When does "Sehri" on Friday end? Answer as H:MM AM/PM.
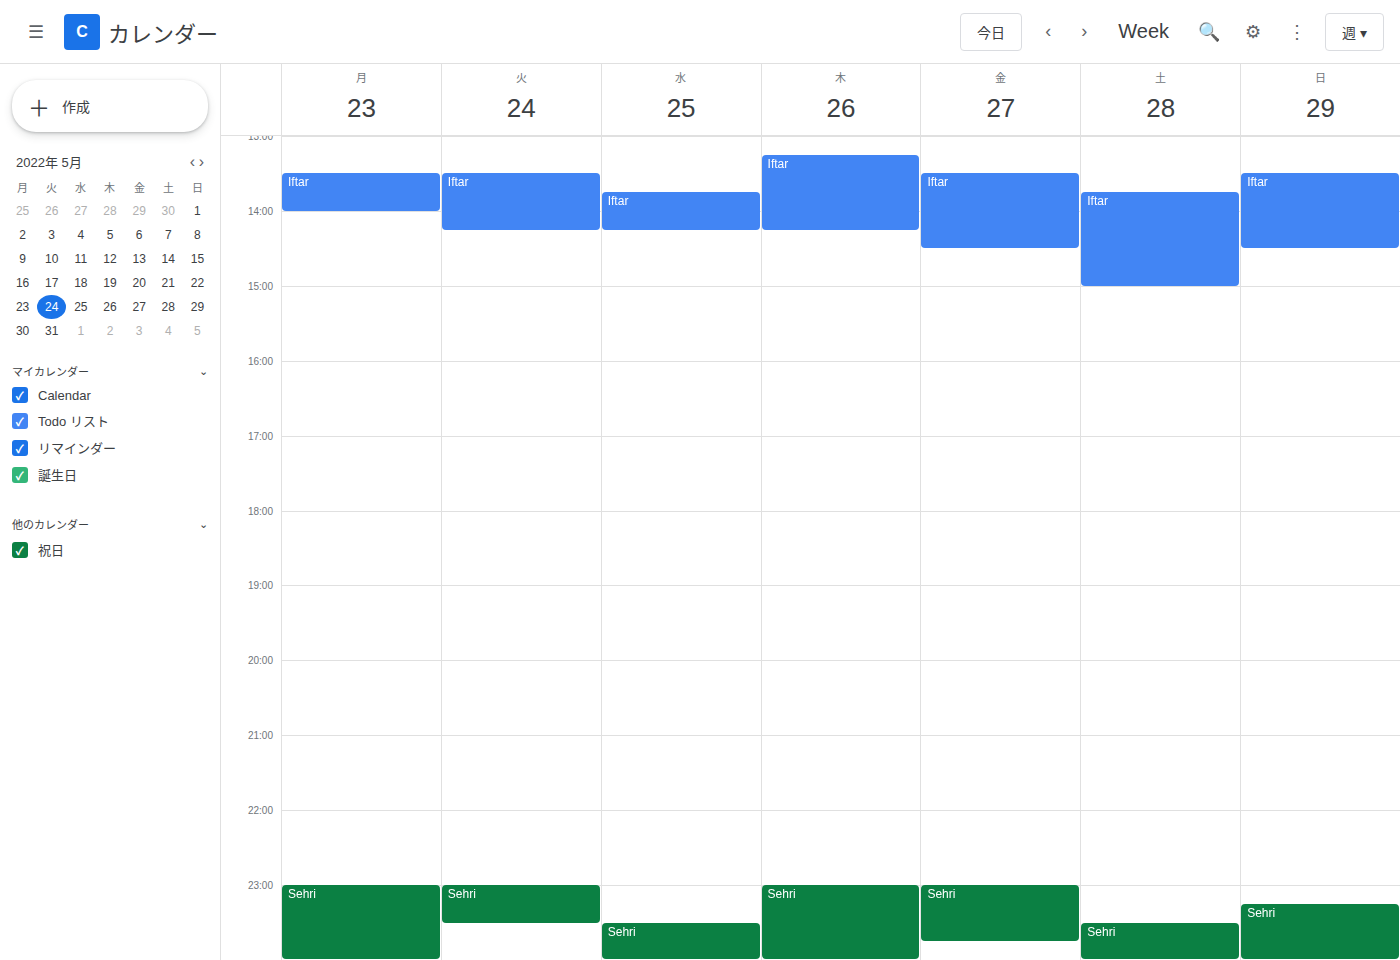
11:45 PM